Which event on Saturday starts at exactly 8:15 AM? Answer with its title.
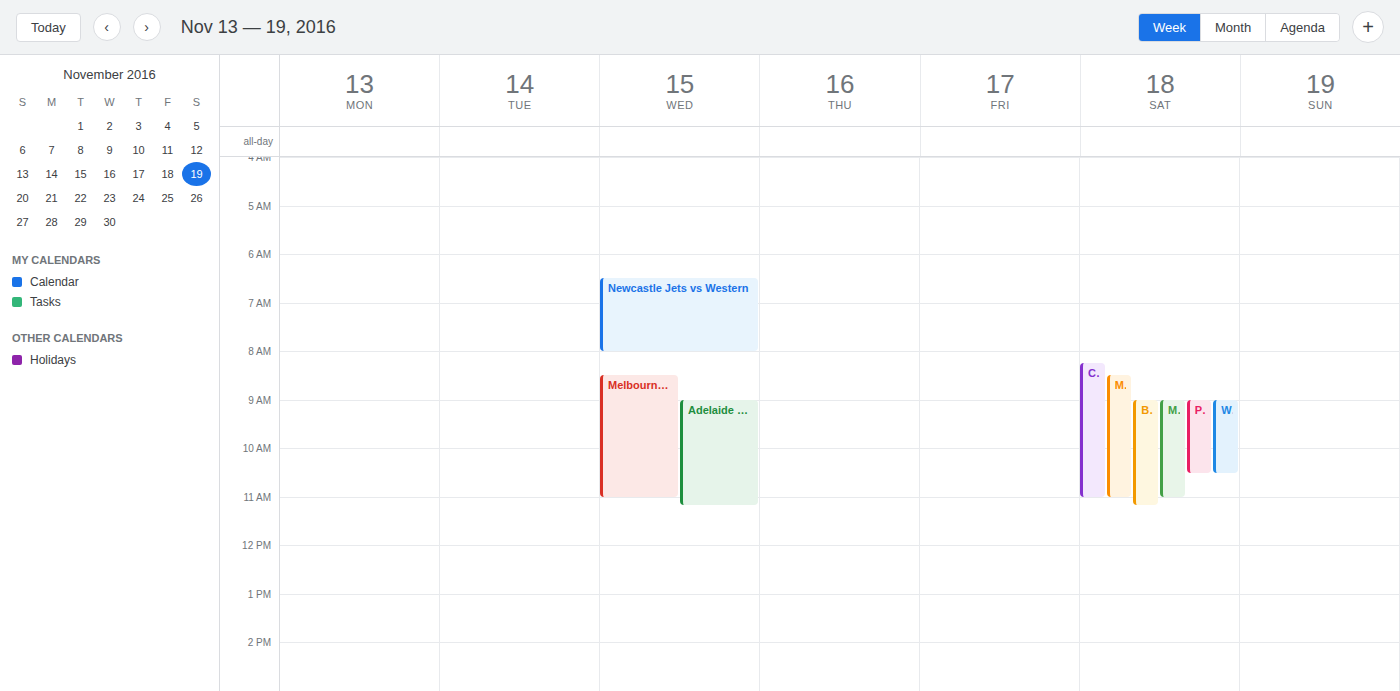
"Central Coast Mariners vs"